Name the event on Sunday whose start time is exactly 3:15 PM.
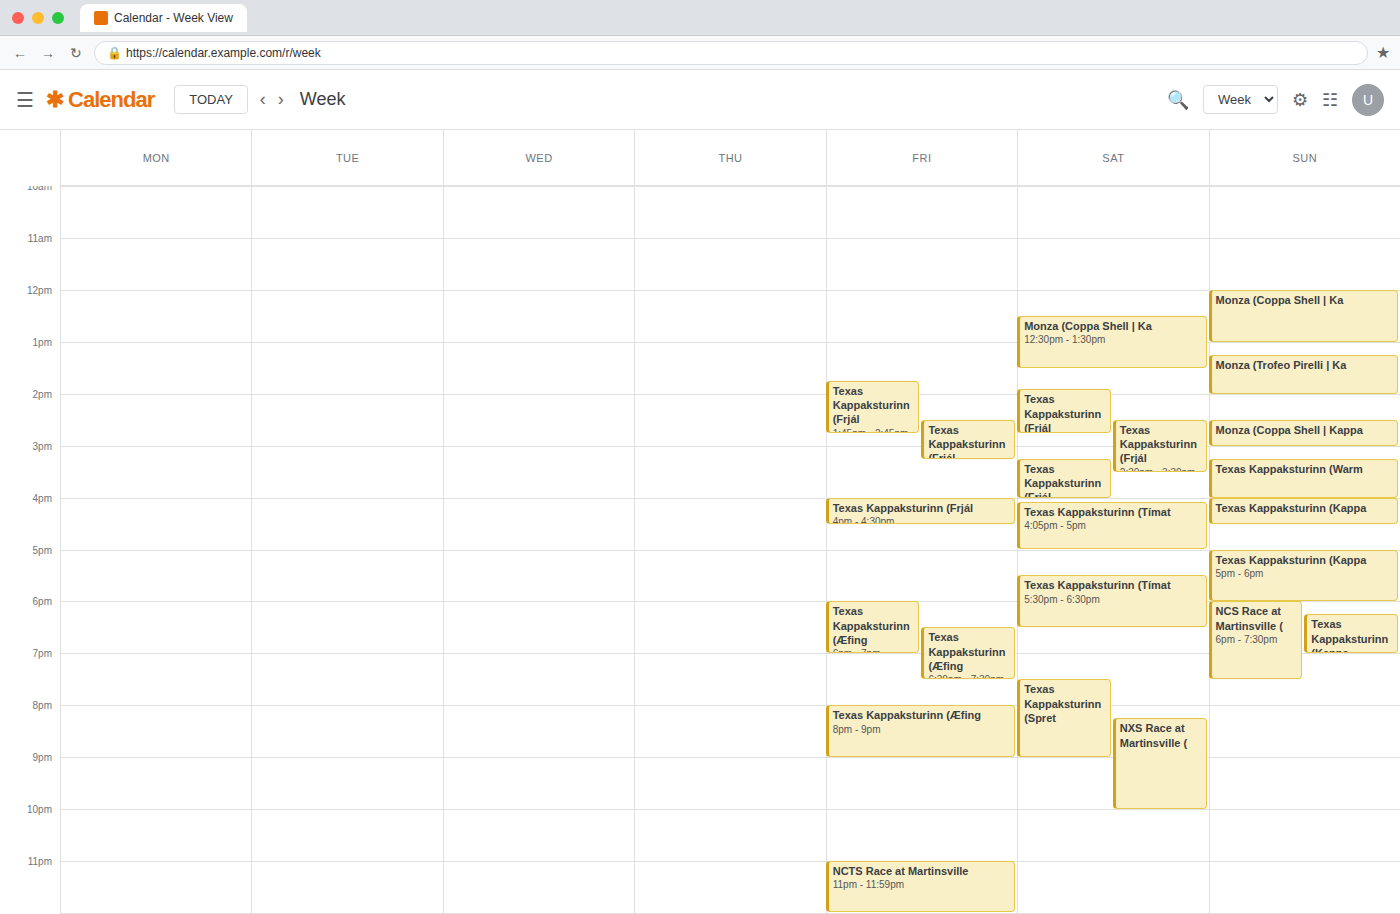
"Texas Kappaksturinn (Warm"